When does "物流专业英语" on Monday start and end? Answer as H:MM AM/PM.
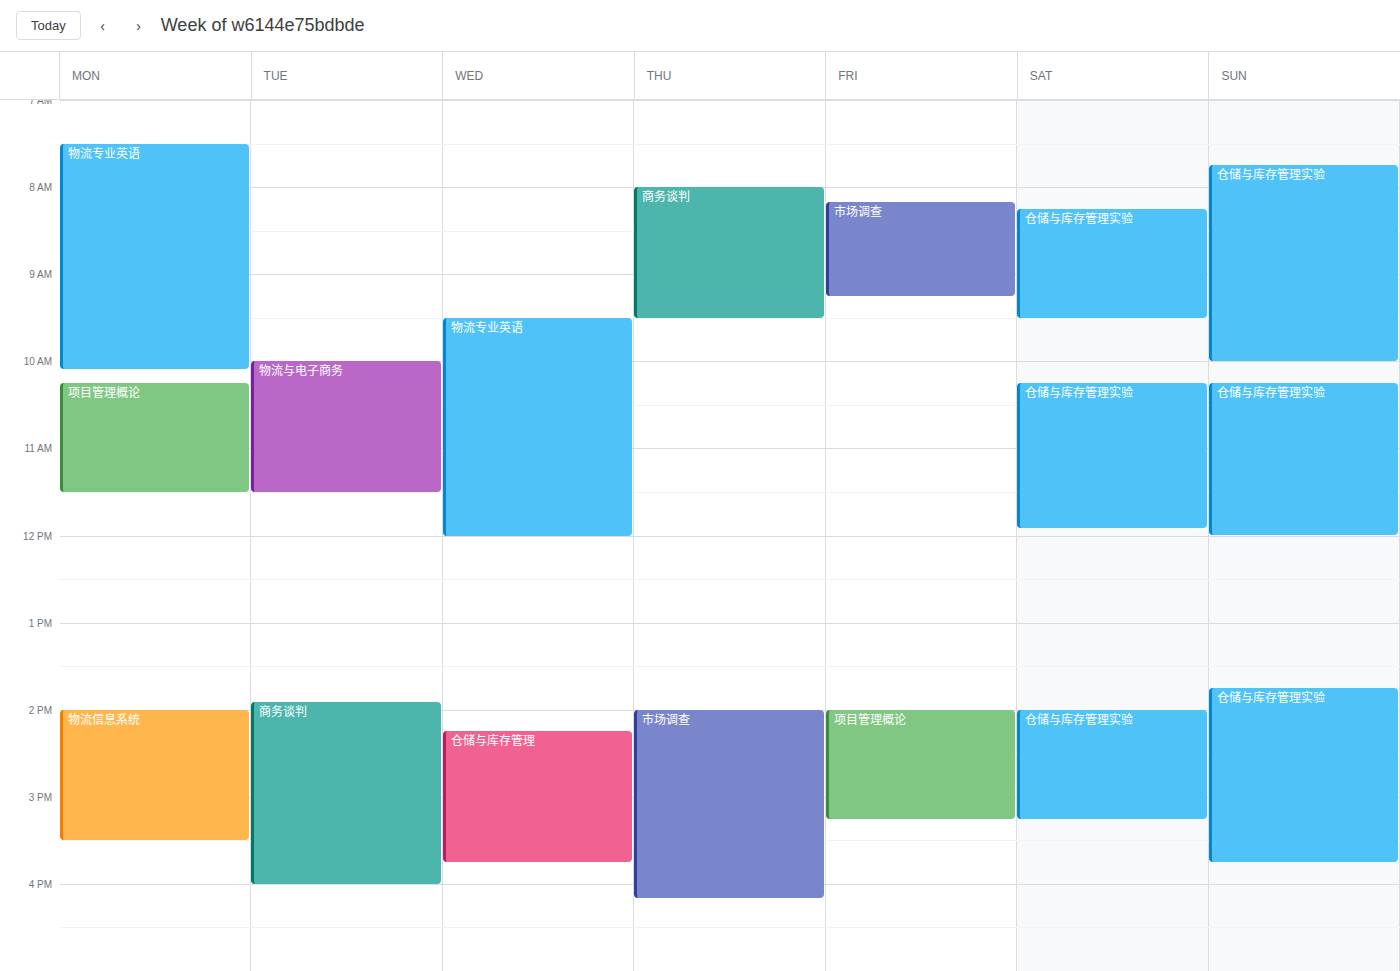
7:30 AM to 10:05 AM